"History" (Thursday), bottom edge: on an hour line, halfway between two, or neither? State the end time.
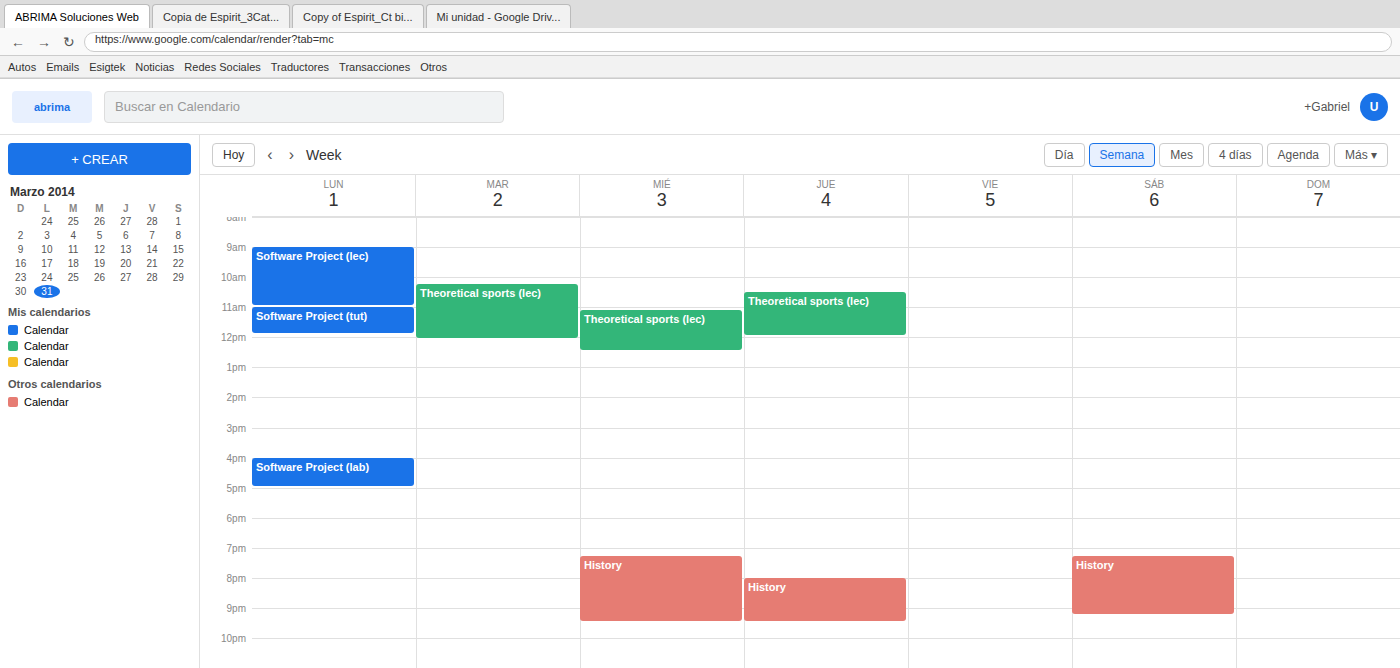
9:30 PM -- halfway between the 9 PM and 10 PM lines.